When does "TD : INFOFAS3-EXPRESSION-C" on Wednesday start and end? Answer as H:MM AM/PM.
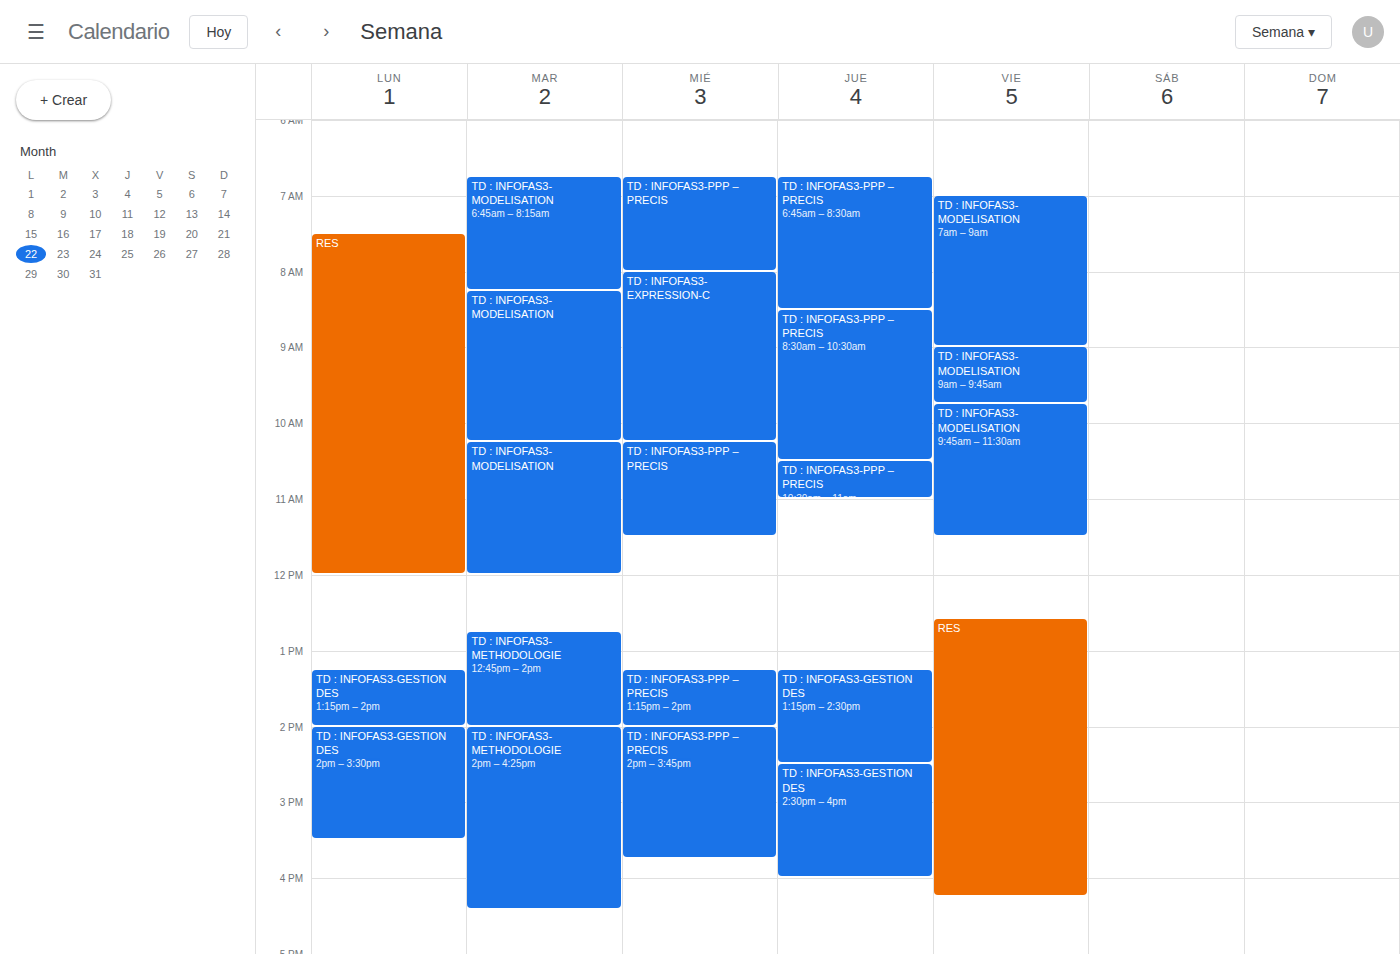
8:00 AM to 10:15 AM